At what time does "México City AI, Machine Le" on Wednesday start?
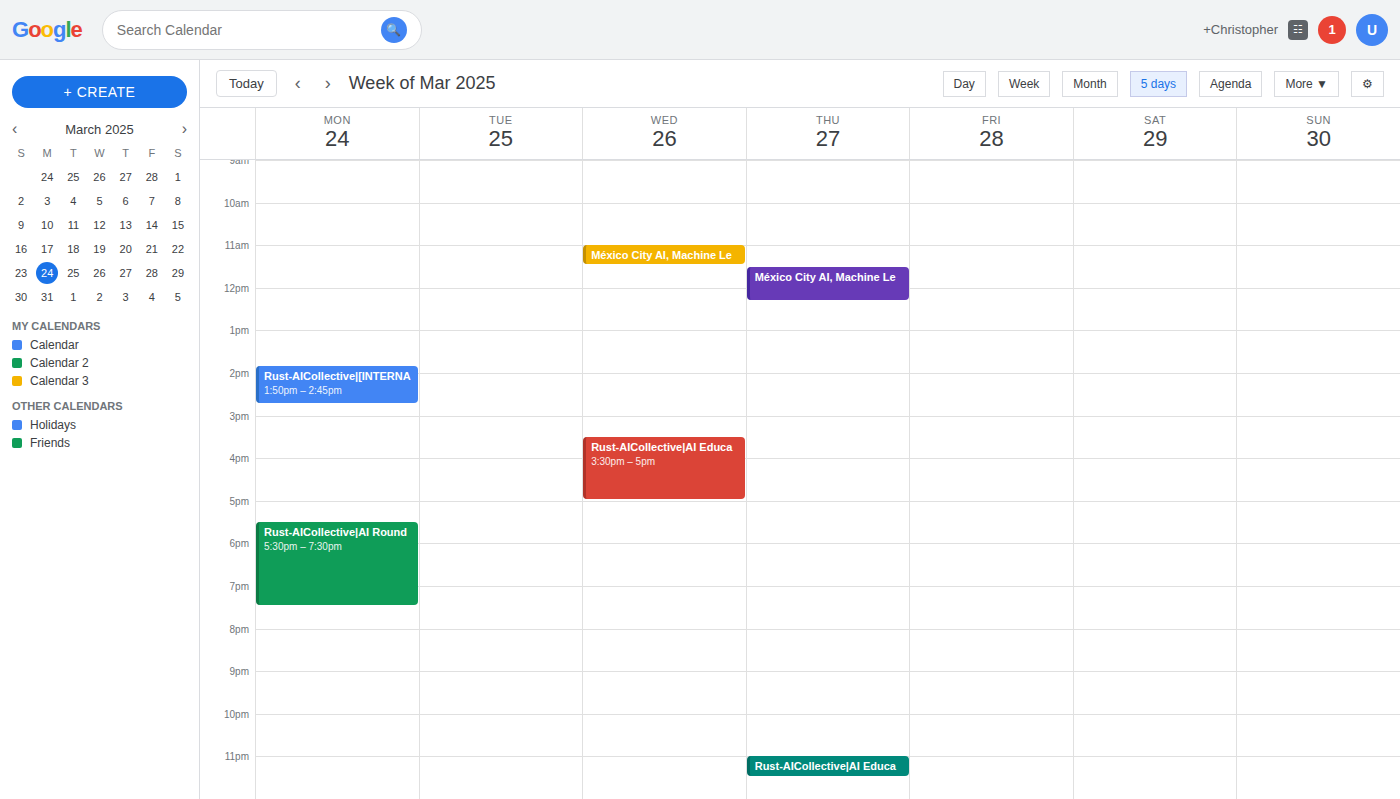
11:00